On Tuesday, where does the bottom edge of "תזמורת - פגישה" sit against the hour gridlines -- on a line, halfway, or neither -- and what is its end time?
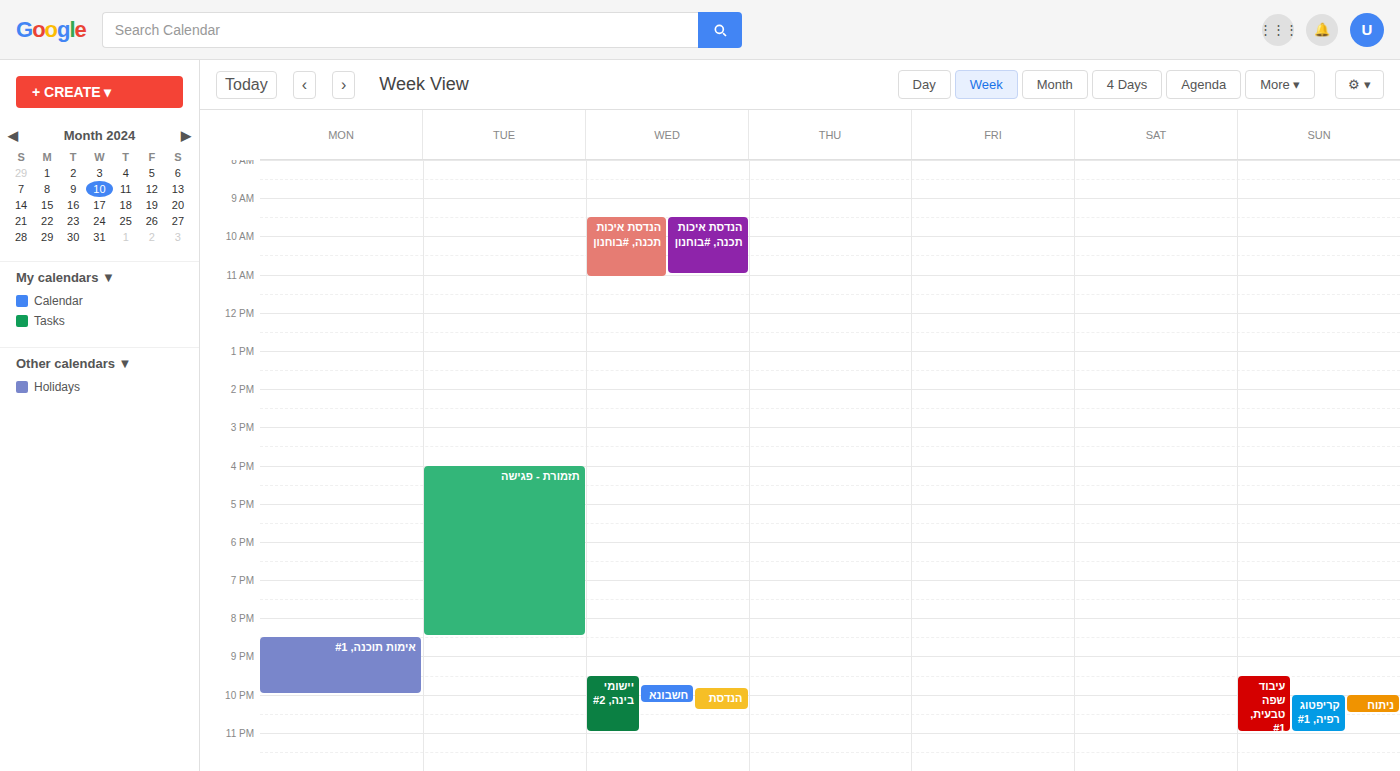
8:30 PM -- halfway between the 8 PM and 9 PM lines.